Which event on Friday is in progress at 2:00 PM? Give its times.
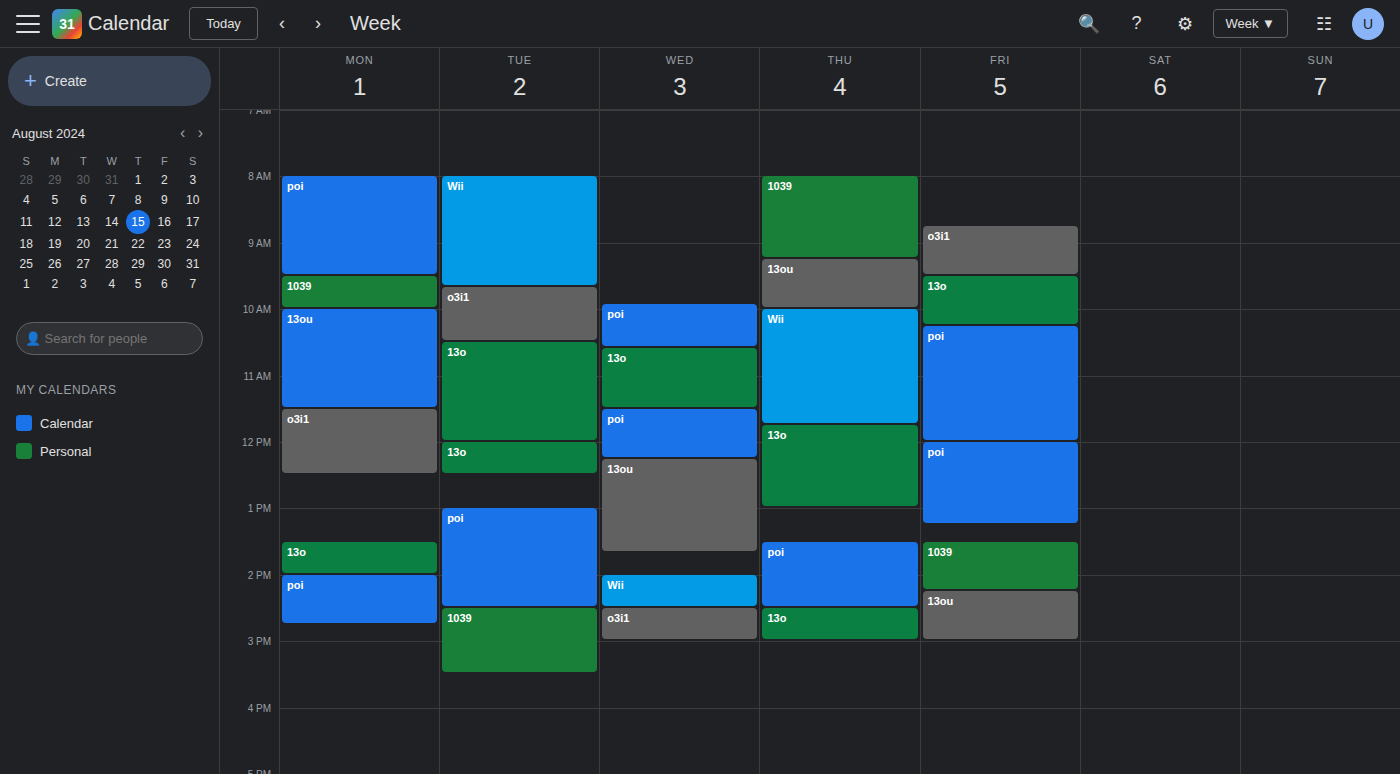
"1039", 1:30 PM to 2:15 PM